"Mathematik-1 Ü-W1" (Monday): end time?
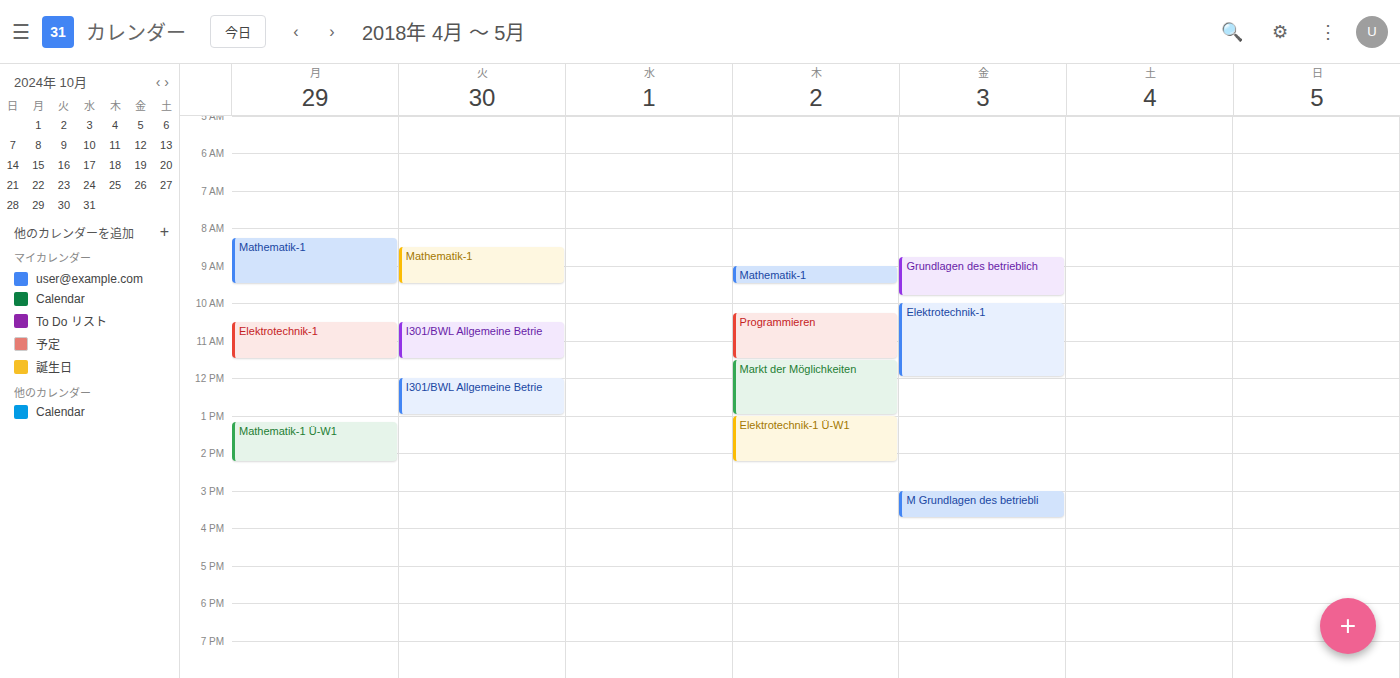
2:15 PM